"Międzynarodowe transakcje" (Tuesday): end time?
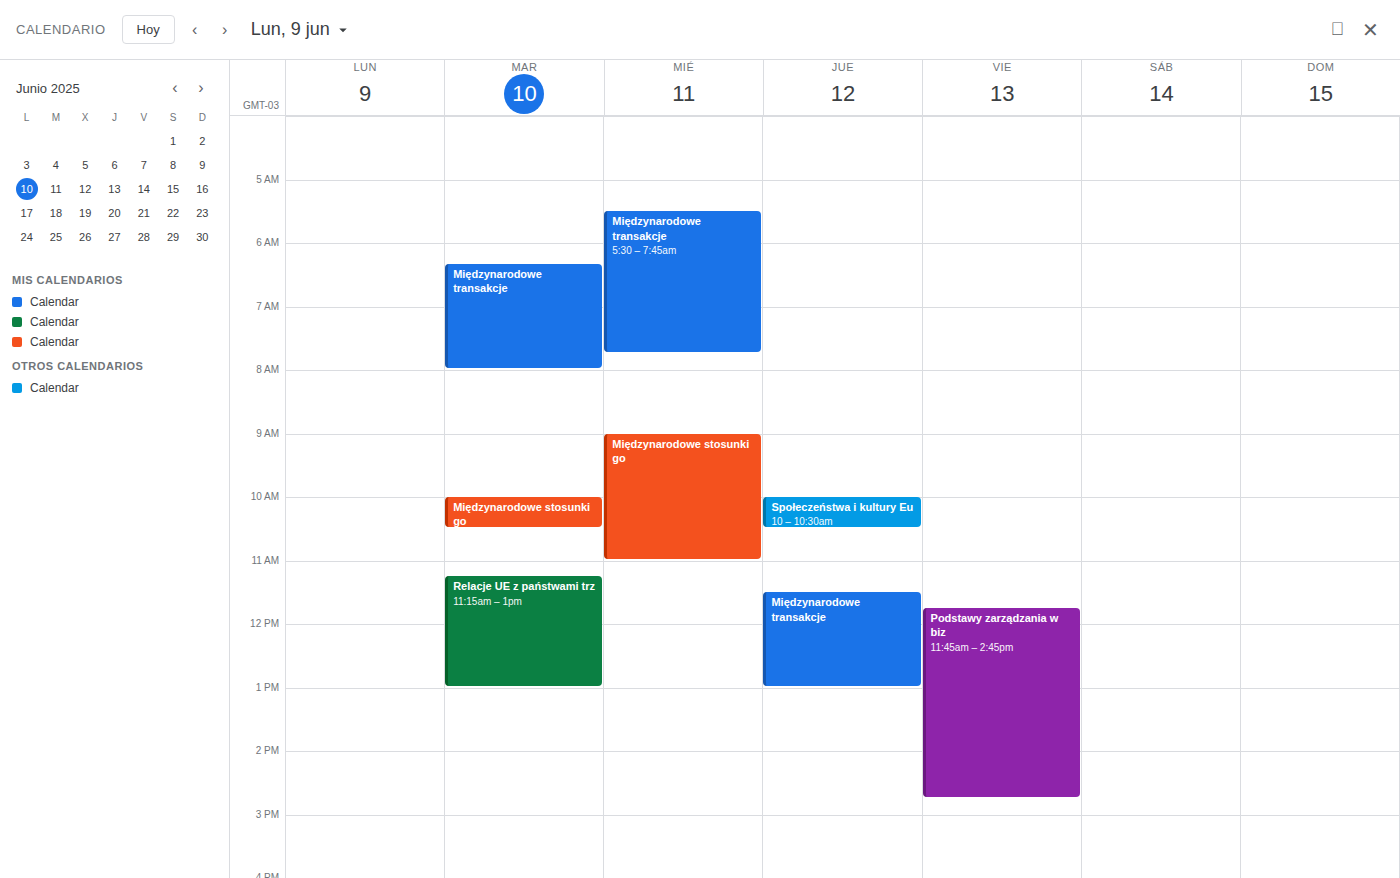
8:00 AM